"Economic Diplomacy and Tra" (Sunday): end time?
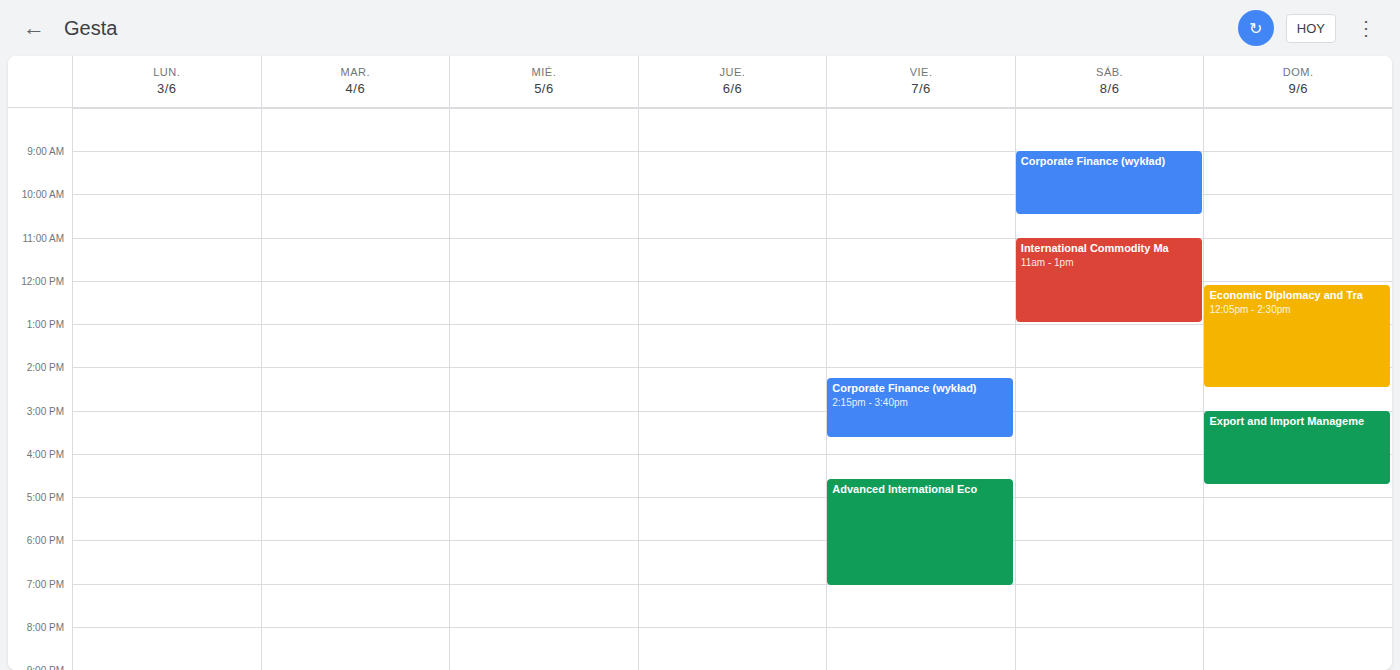
2:30 PM